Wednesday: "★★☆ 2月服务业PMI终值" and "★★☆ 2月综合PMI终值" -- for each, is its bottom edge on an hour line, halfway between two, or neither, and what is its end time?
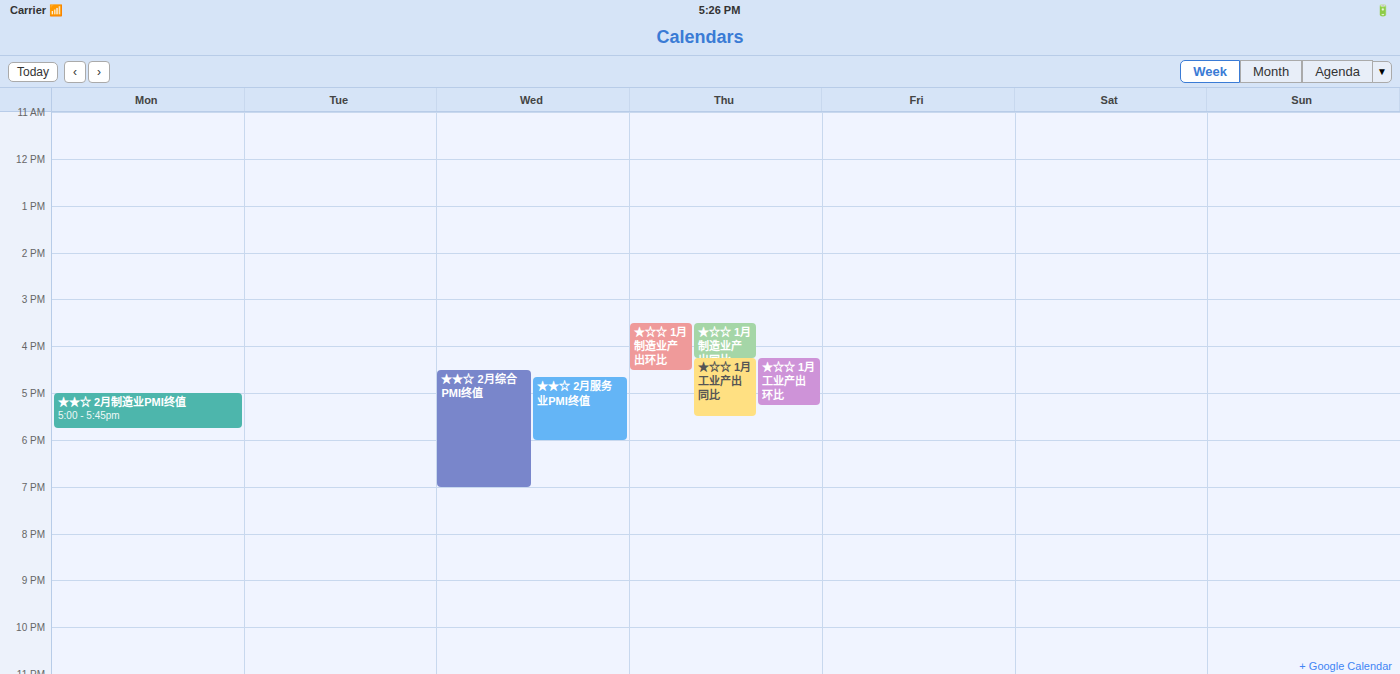
"★★☆ 2月服务业PMI终值": 6:00 PM, exactly on the 6 PM line. "★★☆ 2月综合PMI终值": 7:00 PM, exactly on the 7 PM line.